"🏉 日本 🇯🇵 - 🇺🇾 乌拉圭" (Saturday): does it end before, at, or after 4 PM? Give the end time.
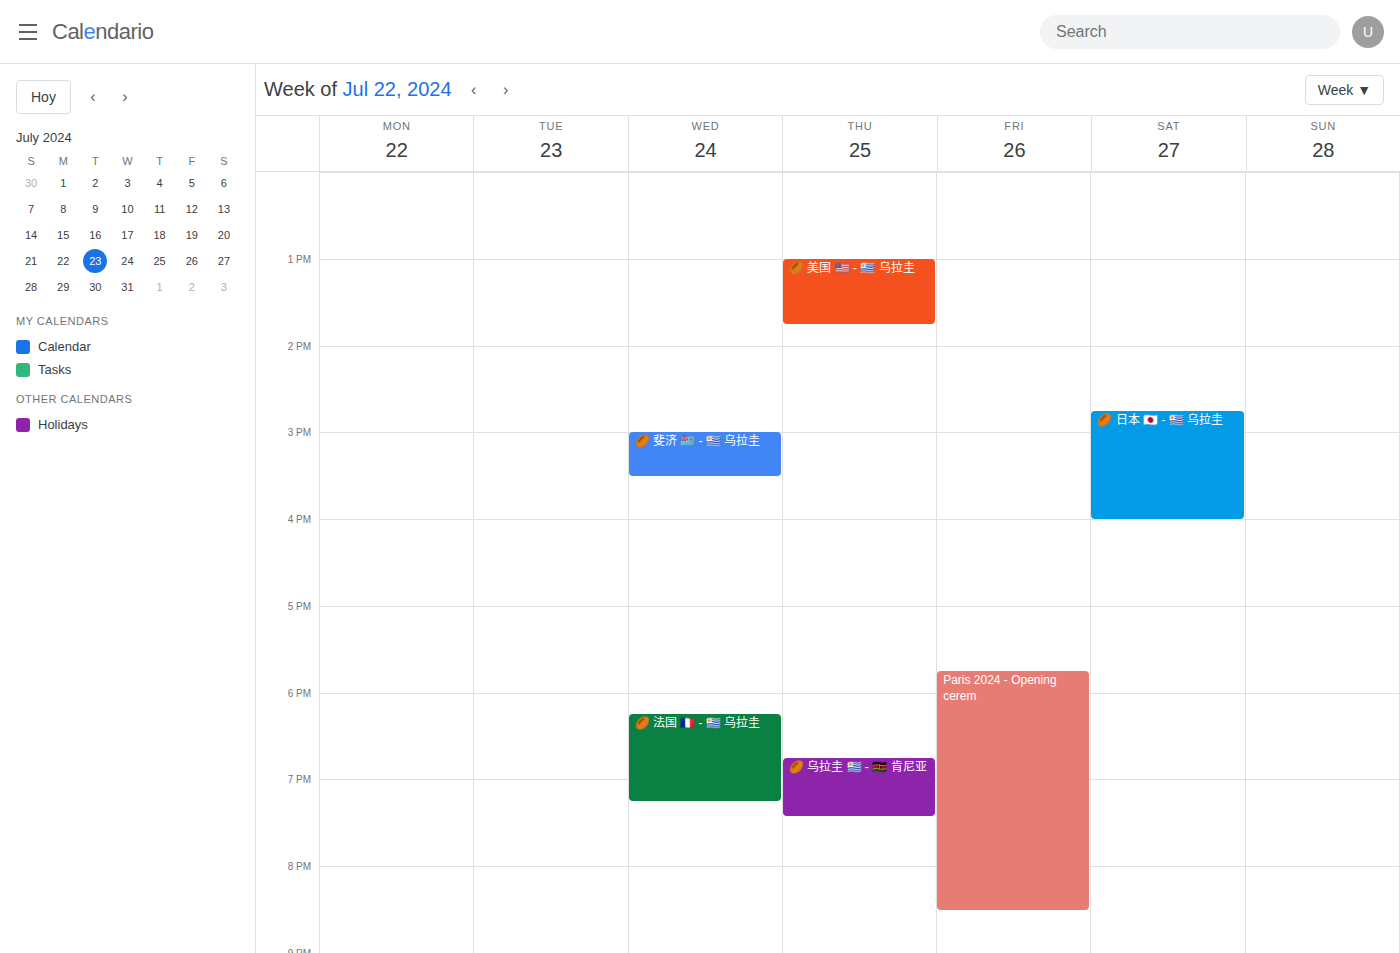
4:00 PM -- exactly at 4 PM, on the 4 PM line.